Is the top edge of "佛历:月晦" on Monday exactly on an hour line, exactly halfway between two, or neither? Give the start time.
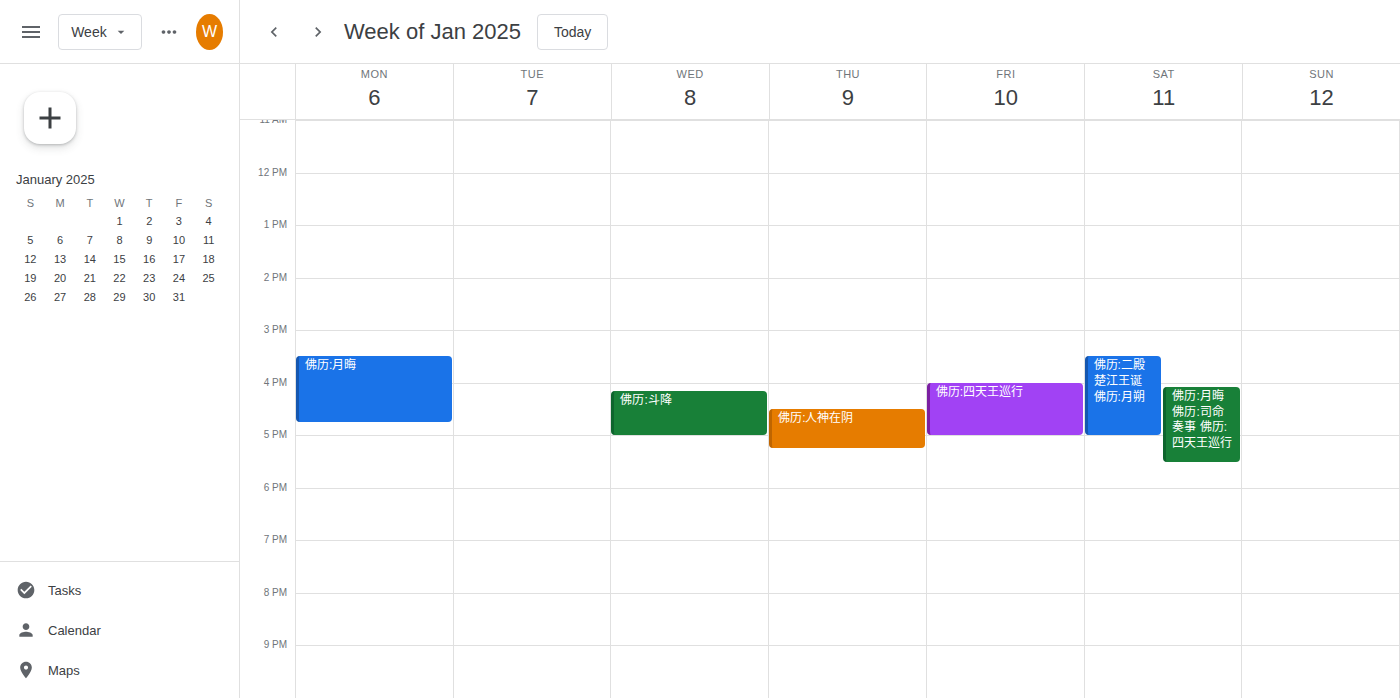
3:30 PM -- halfway between the 3 PM and 4 PM lines.